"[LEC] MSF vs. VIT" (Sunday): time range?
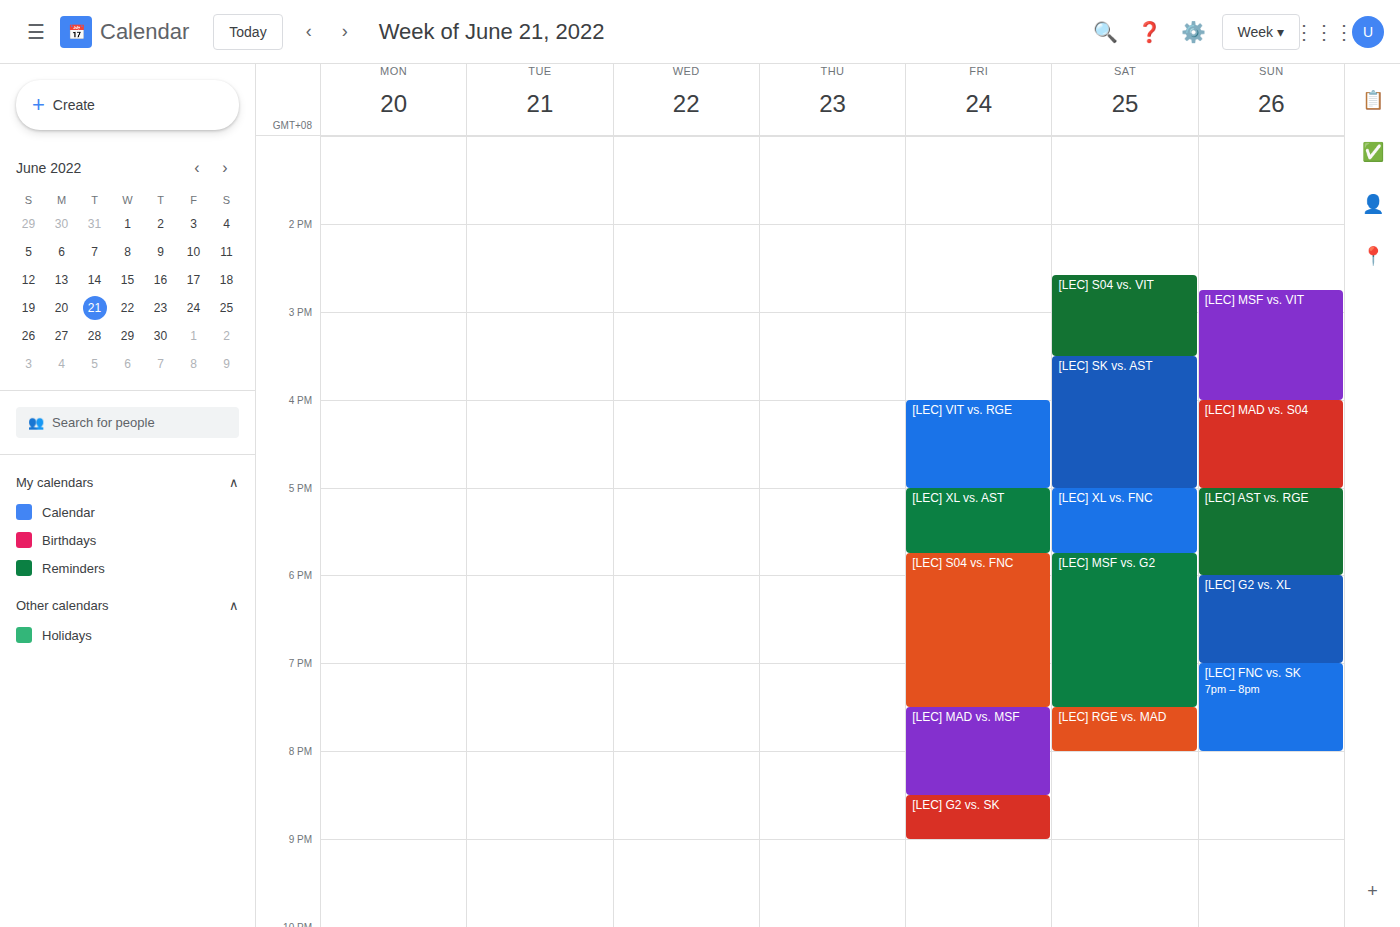
2:45 PM to 4:00 PM